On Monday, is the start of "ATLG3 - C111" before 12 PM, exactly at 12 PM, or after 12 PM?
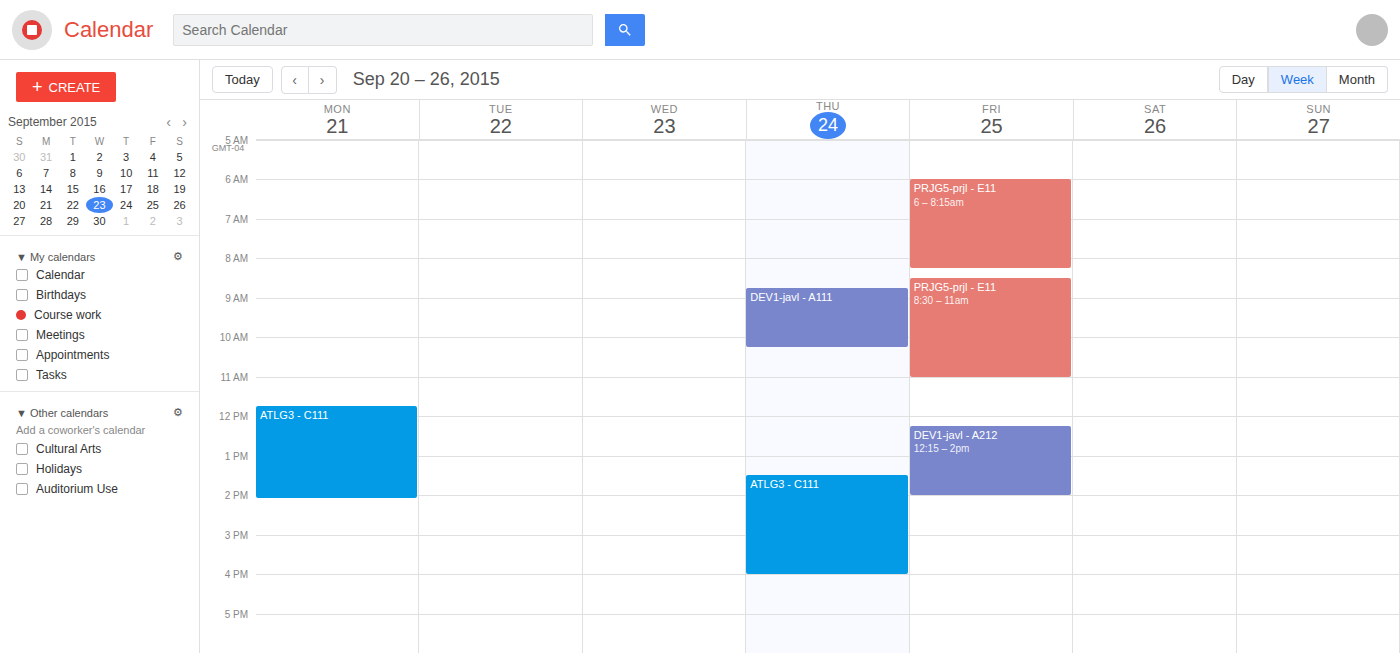
11:45 AM -- before 12 PM, 15 minutes above the 12 PM line.